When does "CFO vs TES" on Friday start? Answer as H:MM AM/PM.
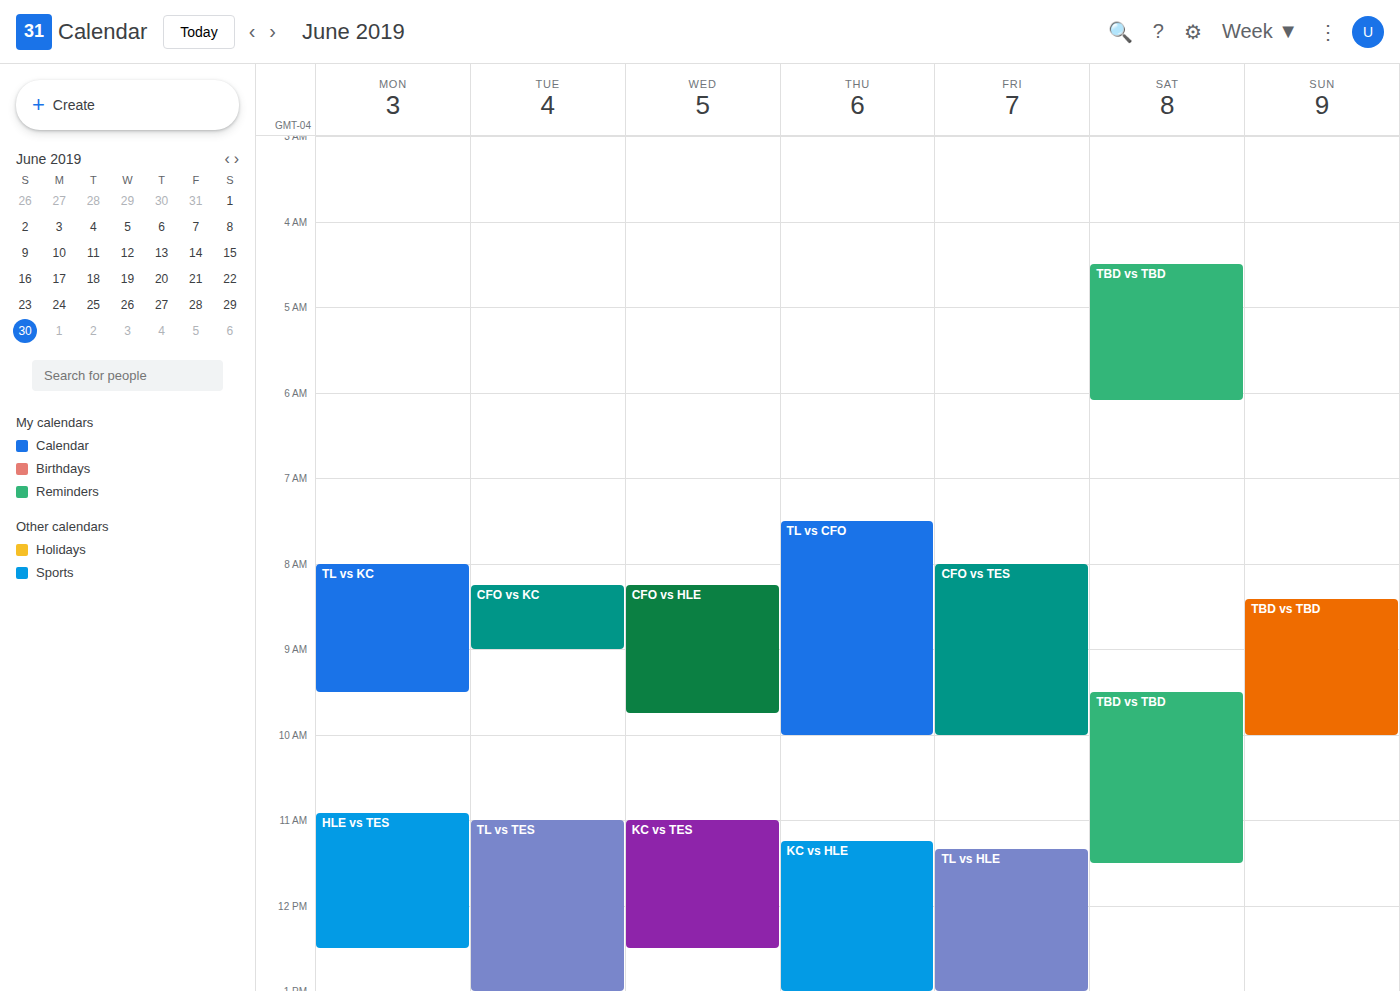
8:00 AM